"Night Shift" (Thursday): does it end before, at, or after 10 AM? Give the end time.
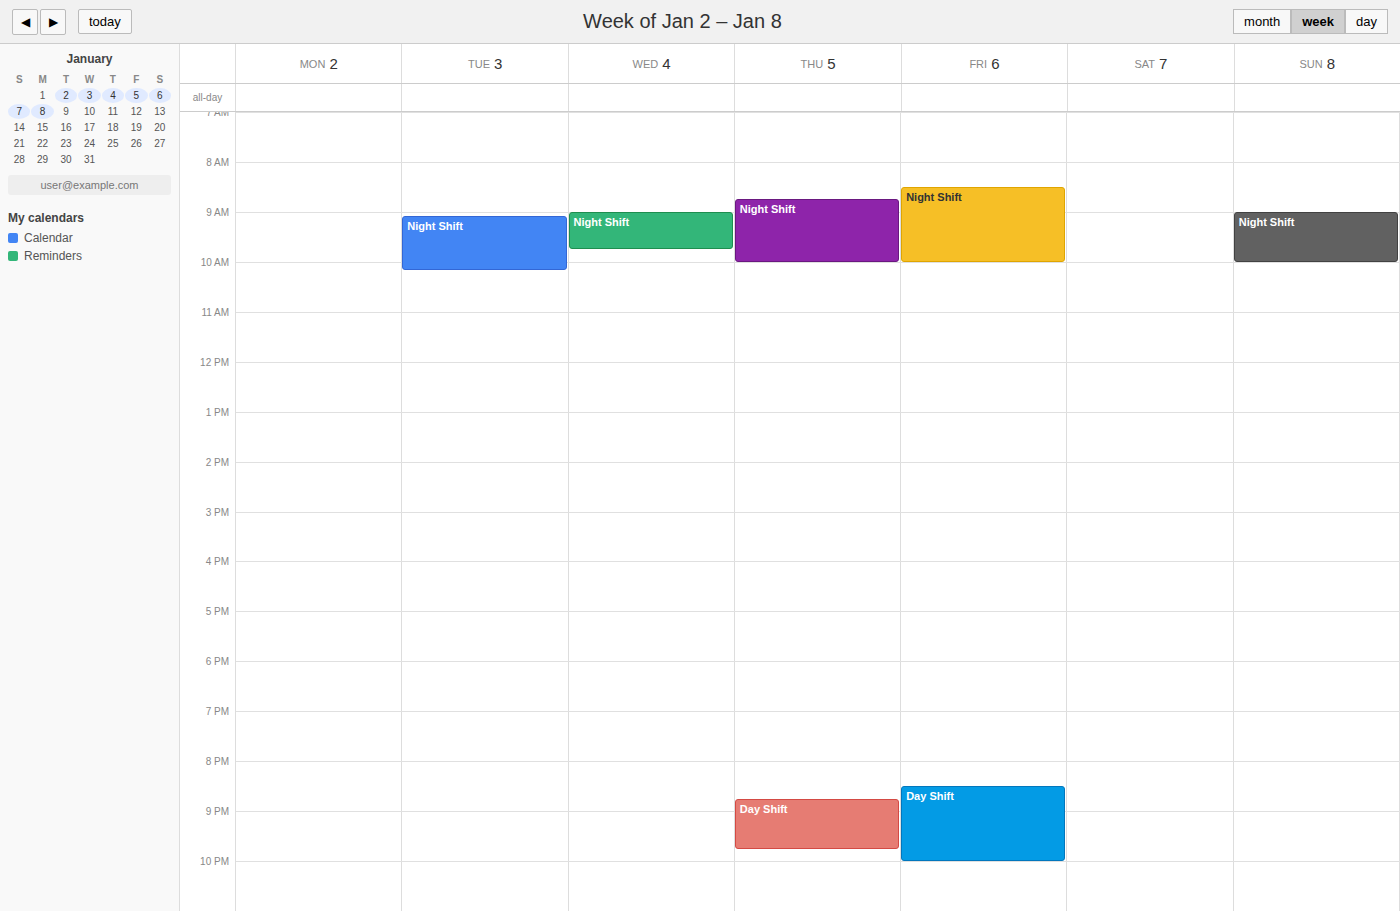
10:00 AM -- exactly at 10 AM, on the 10 AM line.